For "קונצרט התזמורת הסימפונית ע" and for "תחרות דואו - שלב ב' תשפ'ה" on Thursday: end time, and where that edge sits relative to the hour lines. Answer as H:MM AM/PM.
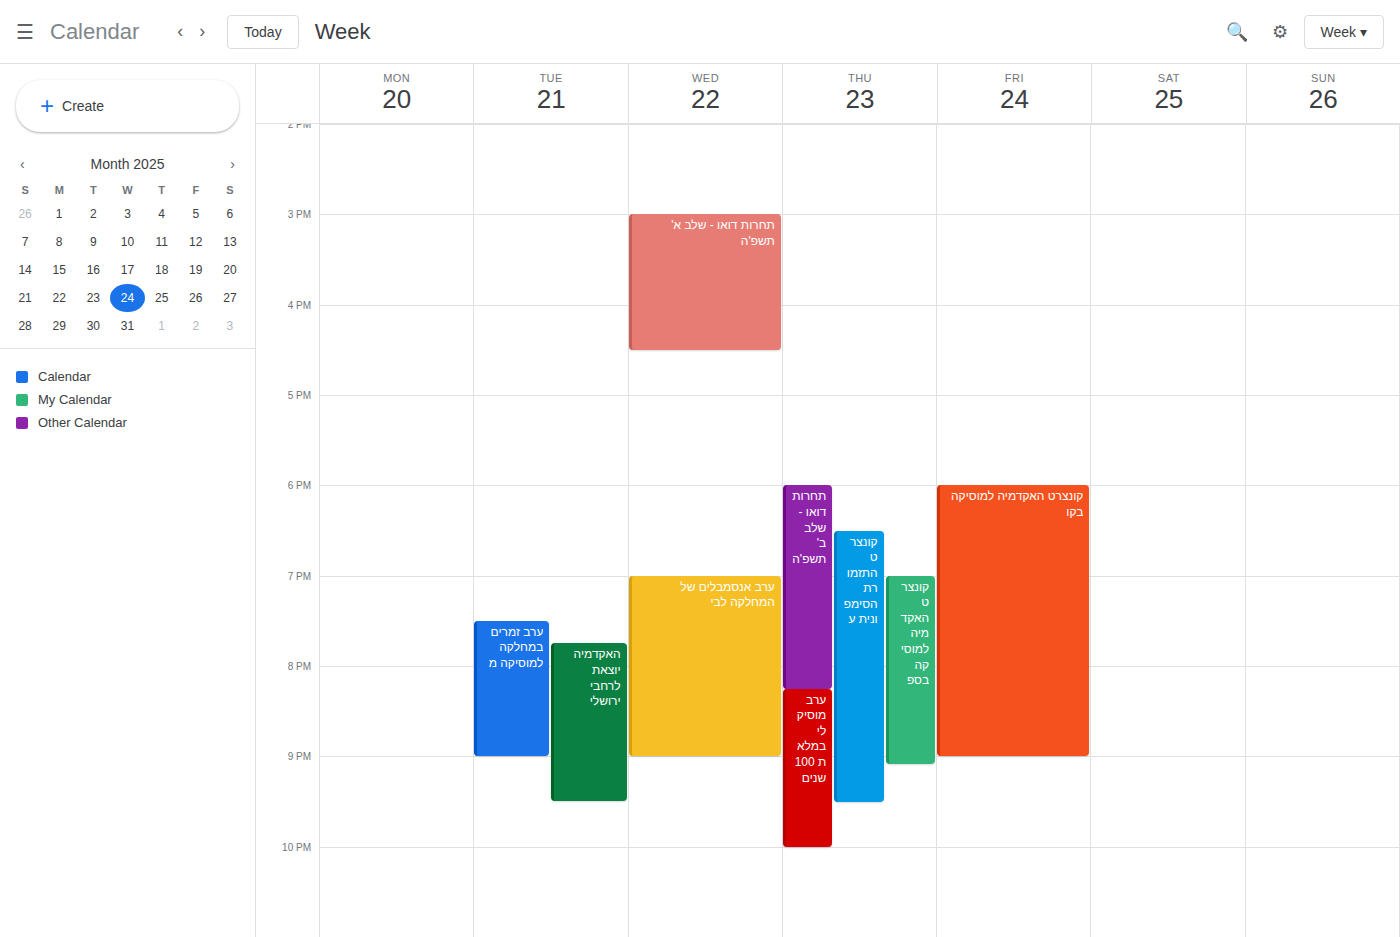
"קונצרט התזמורת הסימפונית ע": 9:30 PM, halfway between the 9 PM and 10 PM lines. "תחרות דואו - שלב ב' תשפ'ה": 8:15 PM, neither: a quarter of the way from the 8 PM line to the 9 PM line.